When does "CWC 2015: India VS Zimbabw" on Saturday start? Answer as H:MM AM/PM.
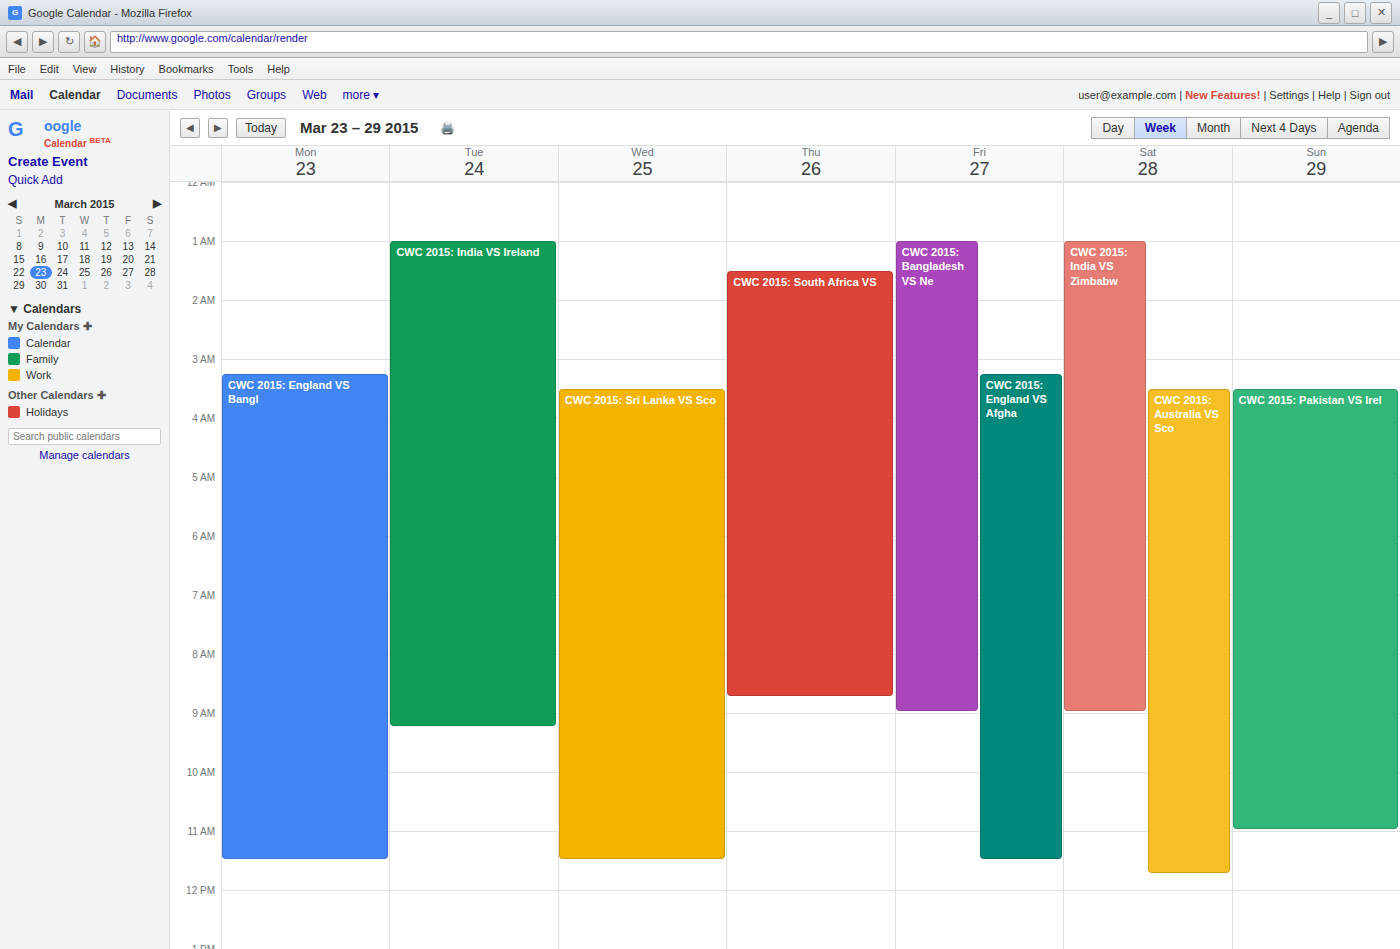
1:00 AM